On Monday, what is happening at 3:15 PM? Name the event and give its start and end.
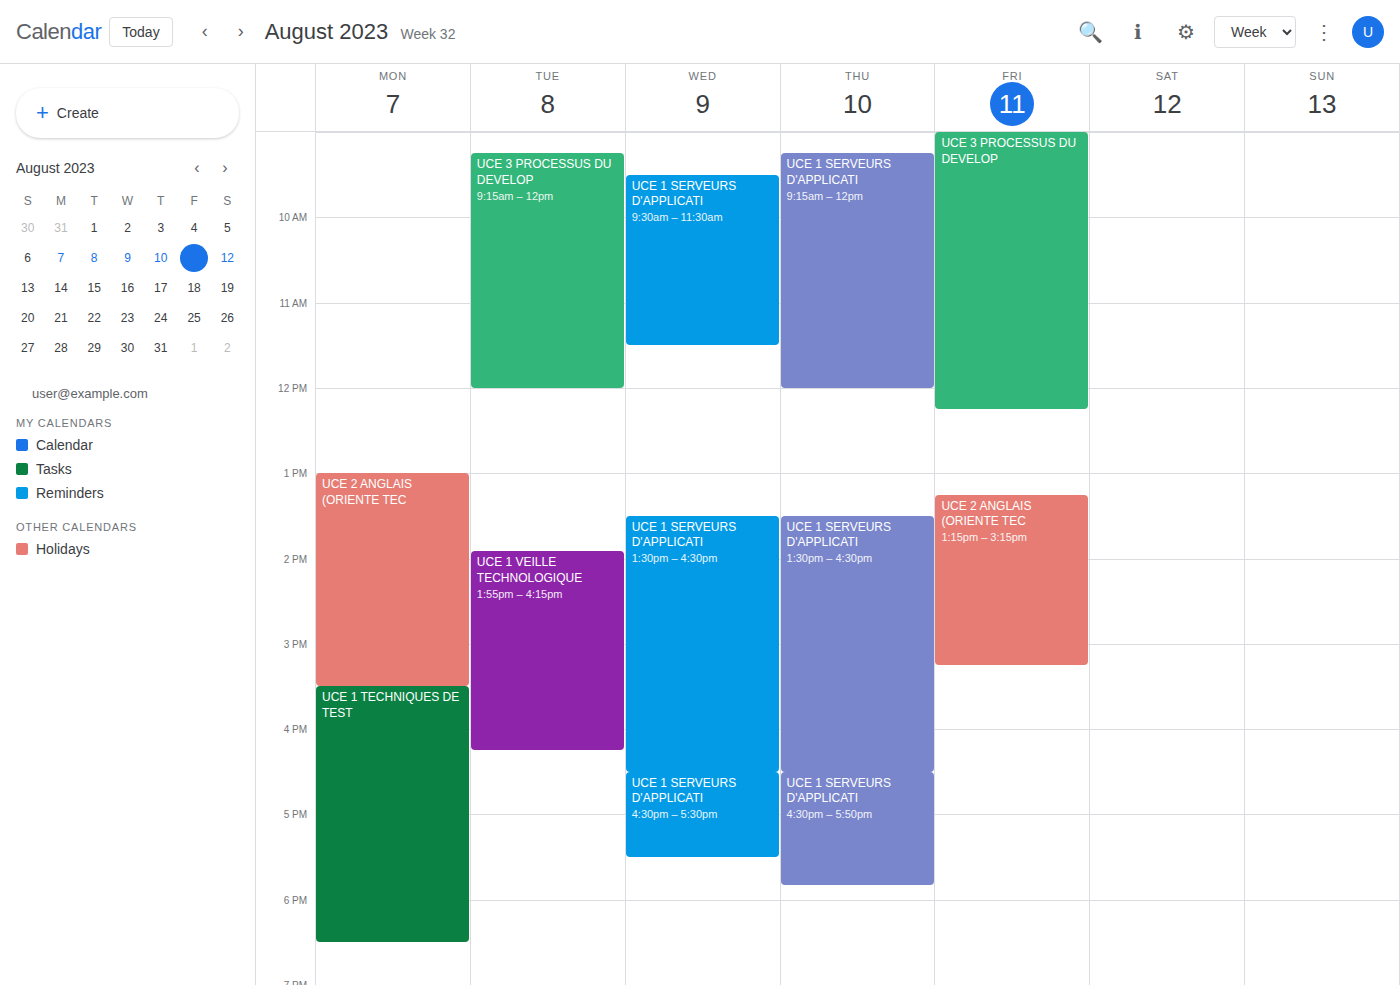
"UCE 2 ANGLAIS (ORIENTE TEC", 1:00 PM to 3:30 PM